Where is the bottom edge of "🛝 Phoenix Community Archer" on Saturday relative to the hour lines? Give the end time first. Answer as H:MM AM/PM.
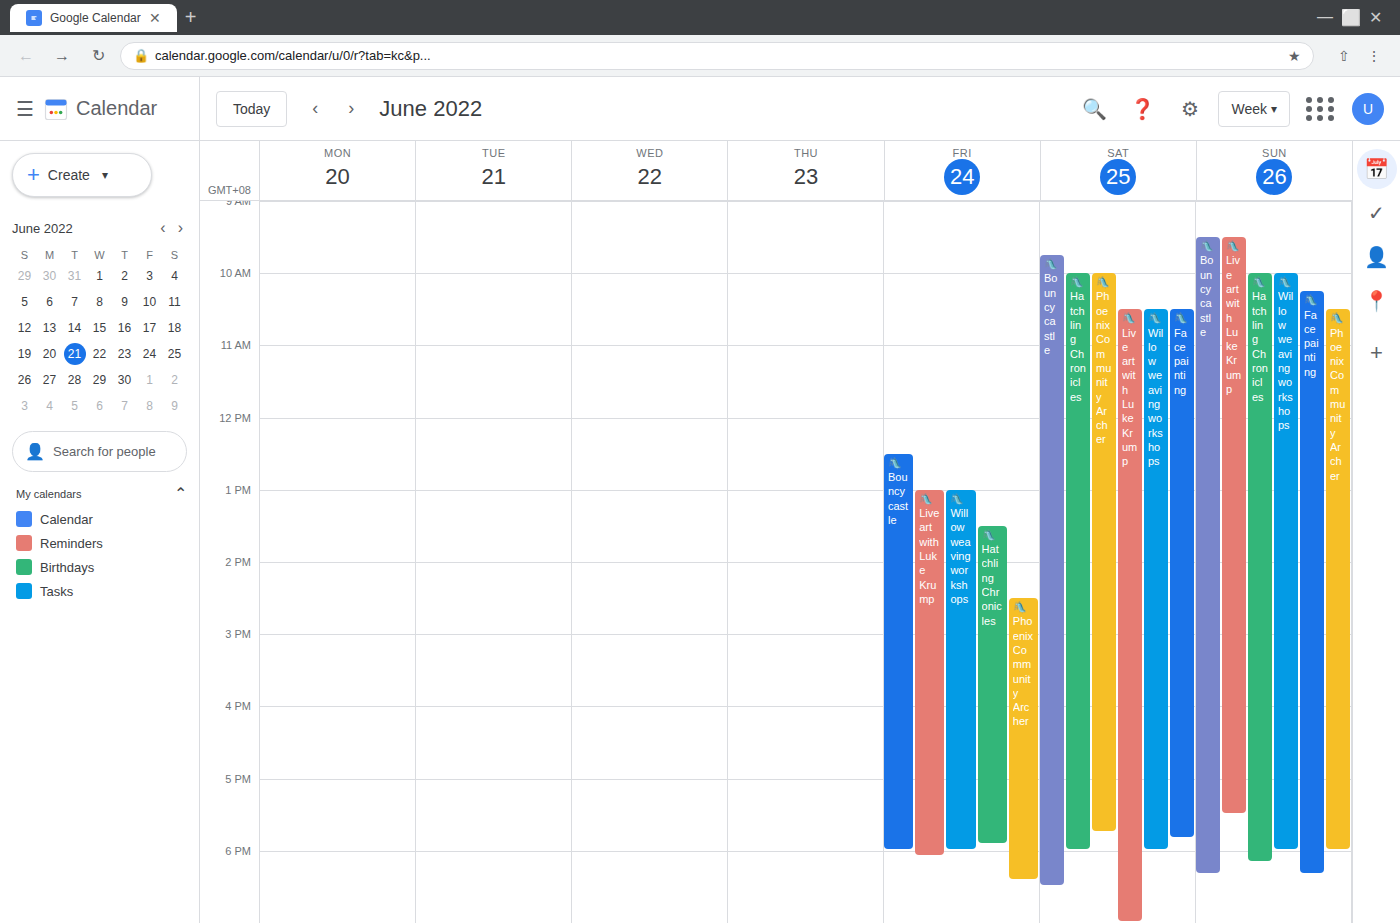
5:45 PM -- neither: three quarters of the way from the 5 PM line to the 6 PM line.